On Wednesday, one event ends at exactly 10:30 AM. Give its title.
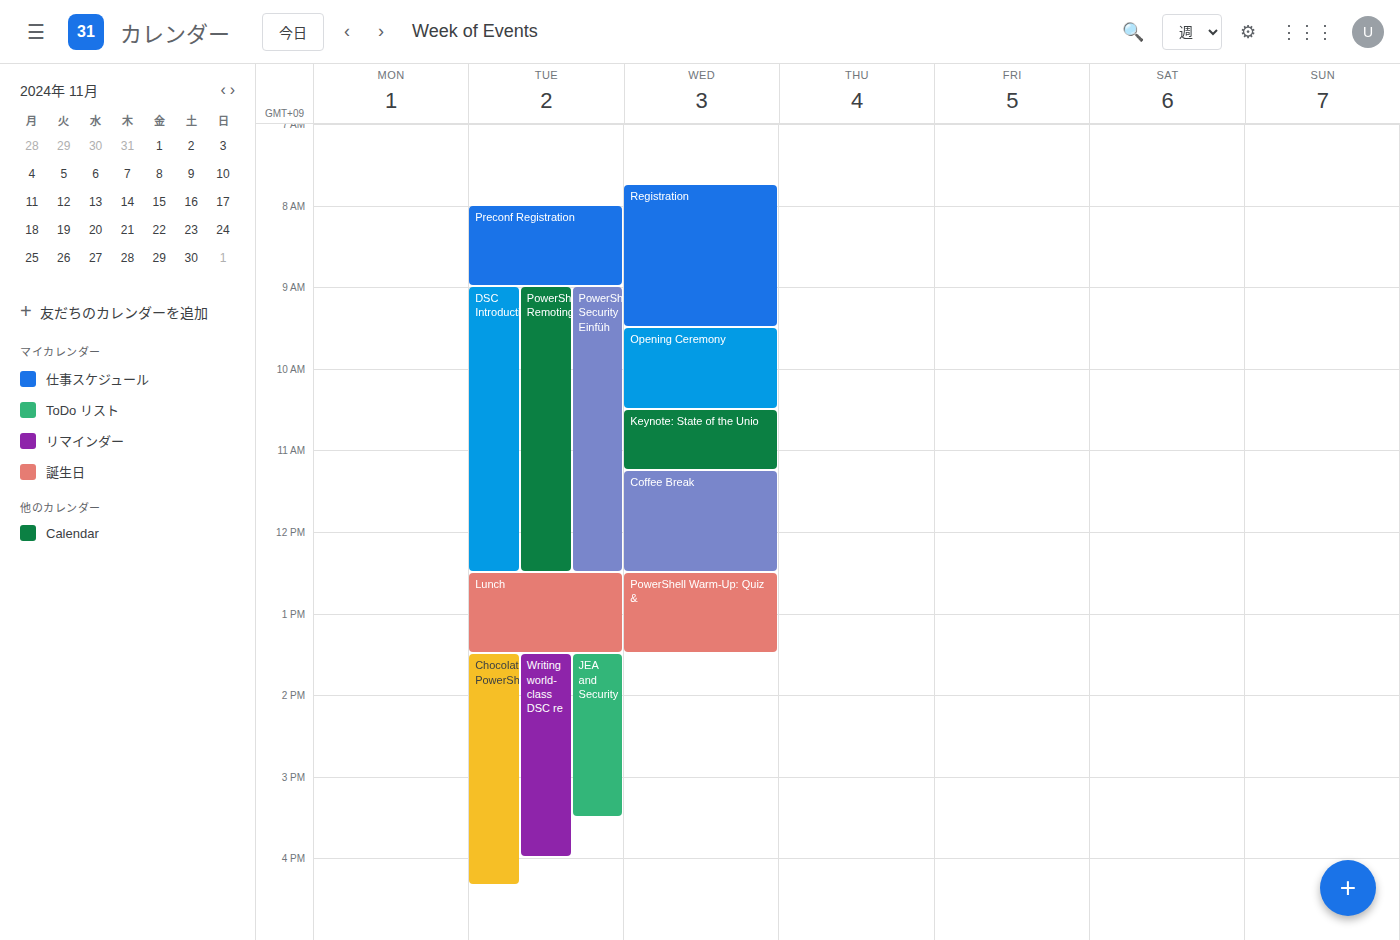
"Opening Ceremony"